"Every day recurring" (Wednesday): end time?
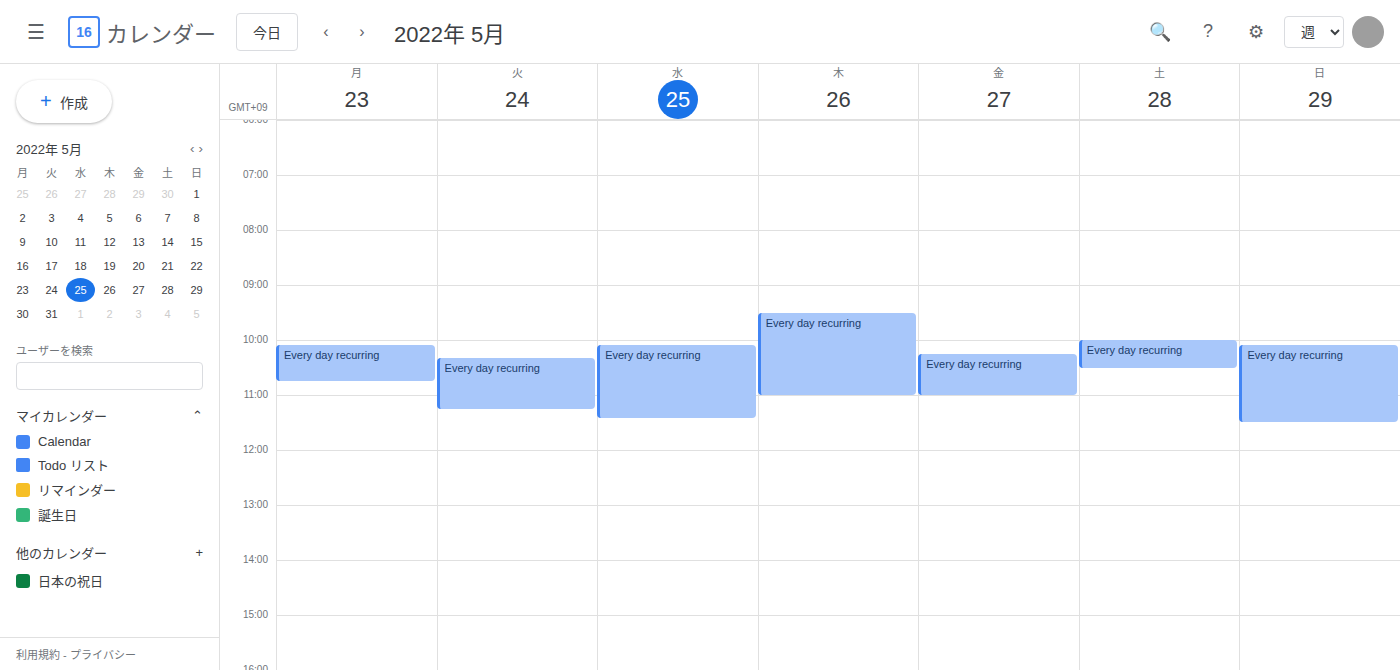
11:25 AM